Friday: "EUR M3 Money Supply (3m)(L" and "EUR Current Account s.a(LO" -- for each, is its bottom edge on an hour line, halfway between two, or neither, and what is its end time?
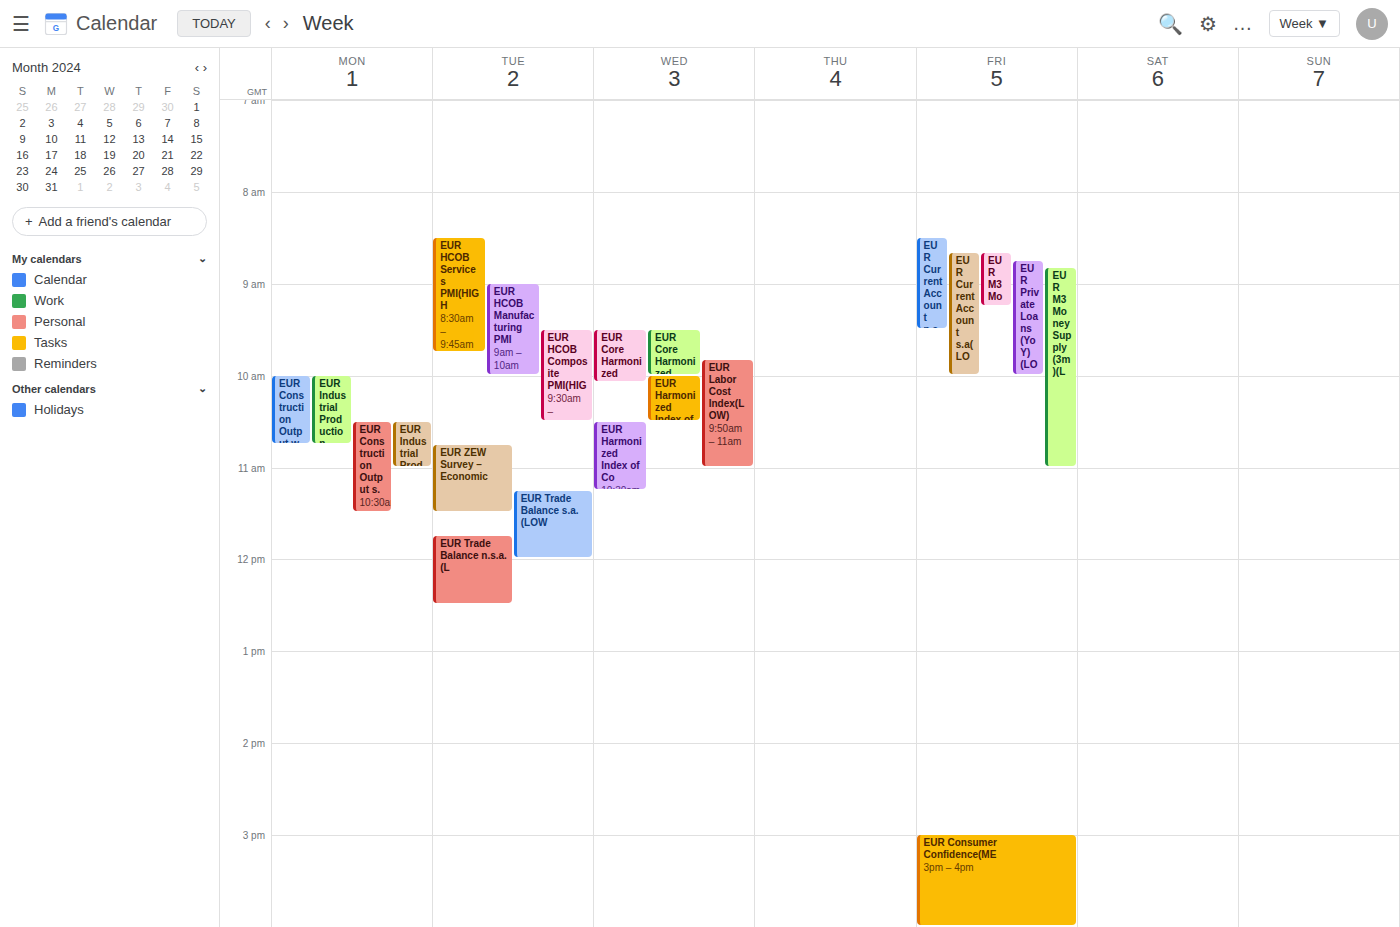
"EUR M3 Money Supply (3m)(L": 11:00, exactly on the 11:00 line. "EUR Current Account s.a(LO": 10:00, exactly on the 10:00 line.